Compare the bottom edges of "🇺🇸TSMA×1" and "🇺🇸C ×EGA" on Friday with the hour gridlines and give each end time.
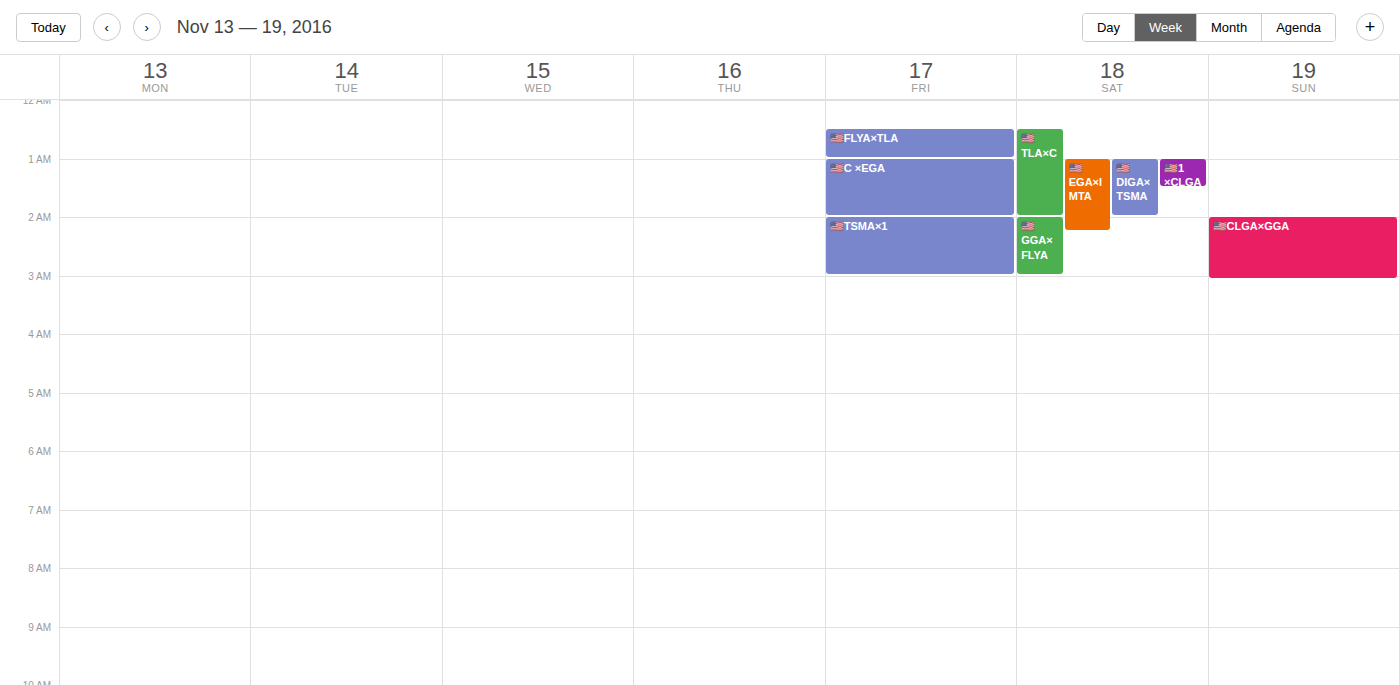
"🇺🇸TSMA×1": 3:00 AM, exactly on the 3 AM line. "🇺🇸C ×EGA": 2:00 AM, exactly on the 2 AM line.